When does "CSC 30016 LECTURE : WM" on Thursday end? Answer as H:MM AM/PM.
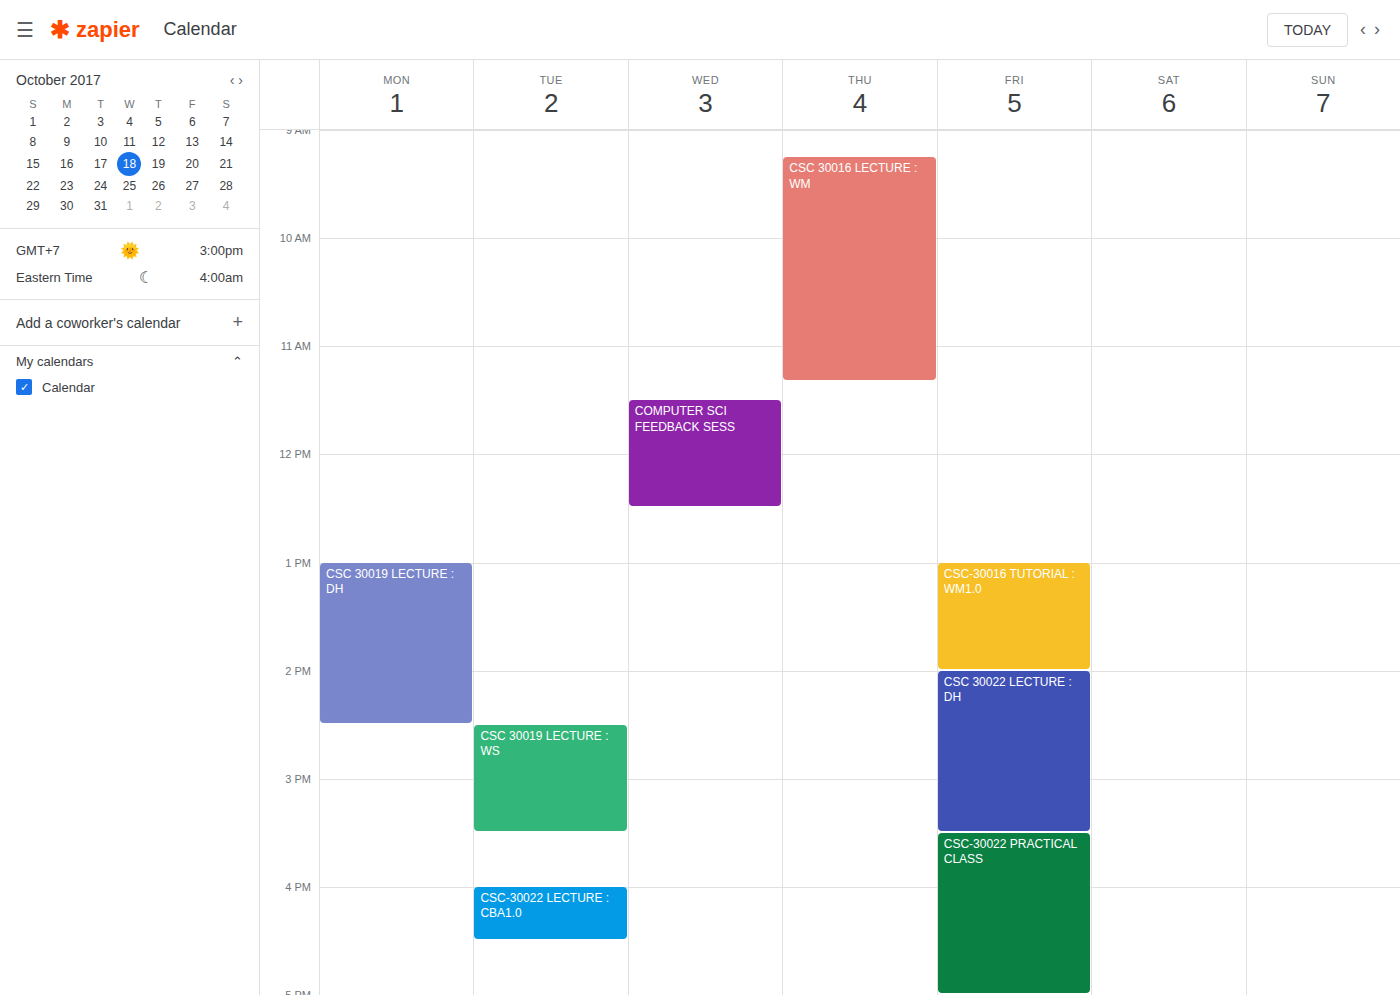
11:20 AM